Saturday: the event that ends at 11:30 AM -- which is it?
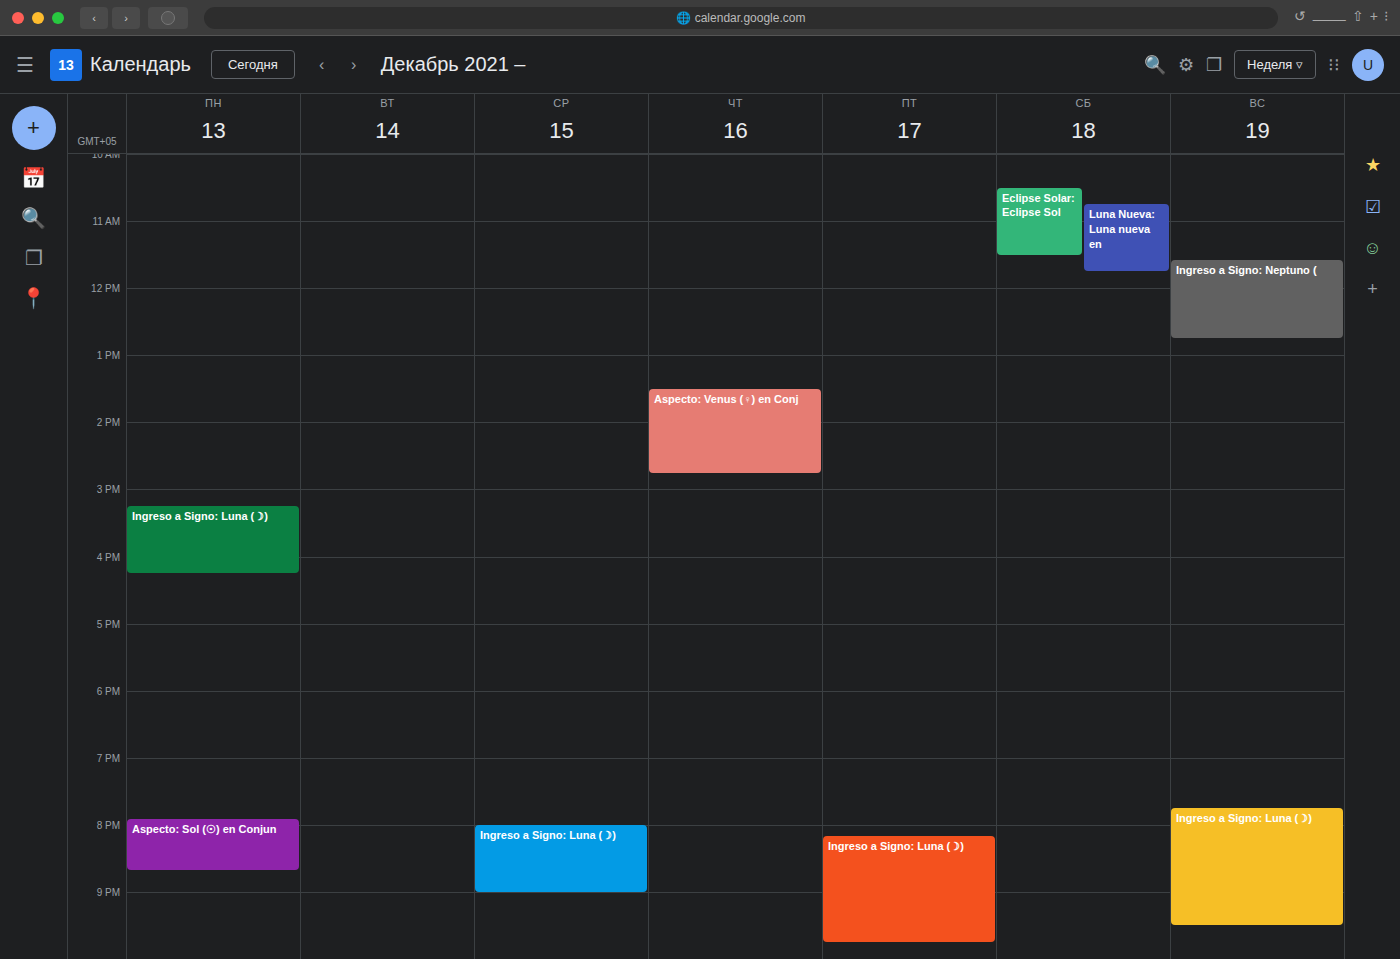
"Eclipse Solar: Eclipse Sol"